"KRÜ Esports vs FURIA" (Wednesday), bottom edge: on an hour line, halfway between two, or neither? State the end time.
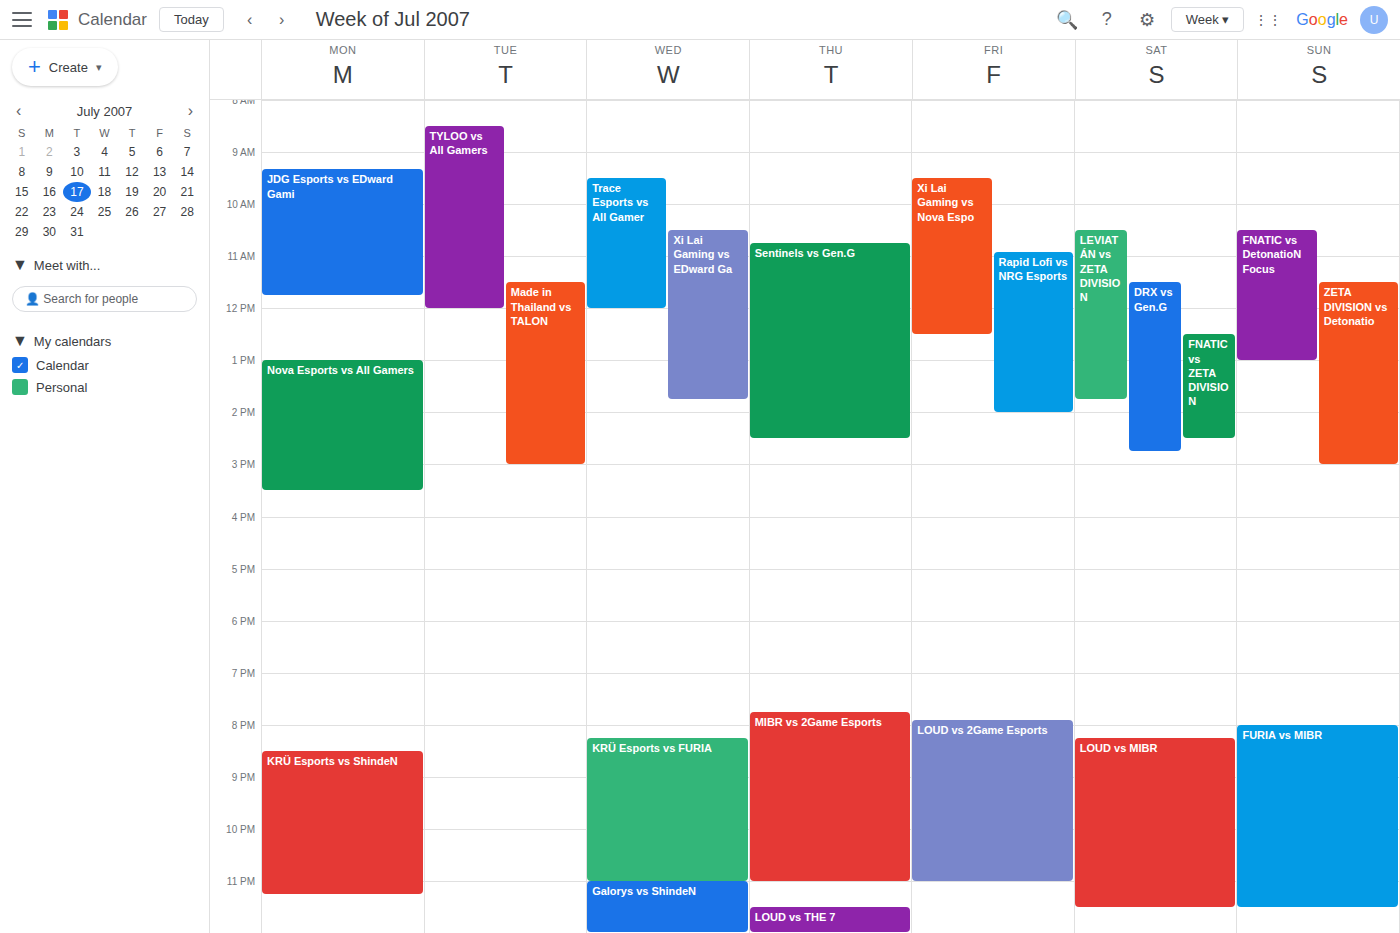
11:00 PM -- exactly on the 11 PM line.